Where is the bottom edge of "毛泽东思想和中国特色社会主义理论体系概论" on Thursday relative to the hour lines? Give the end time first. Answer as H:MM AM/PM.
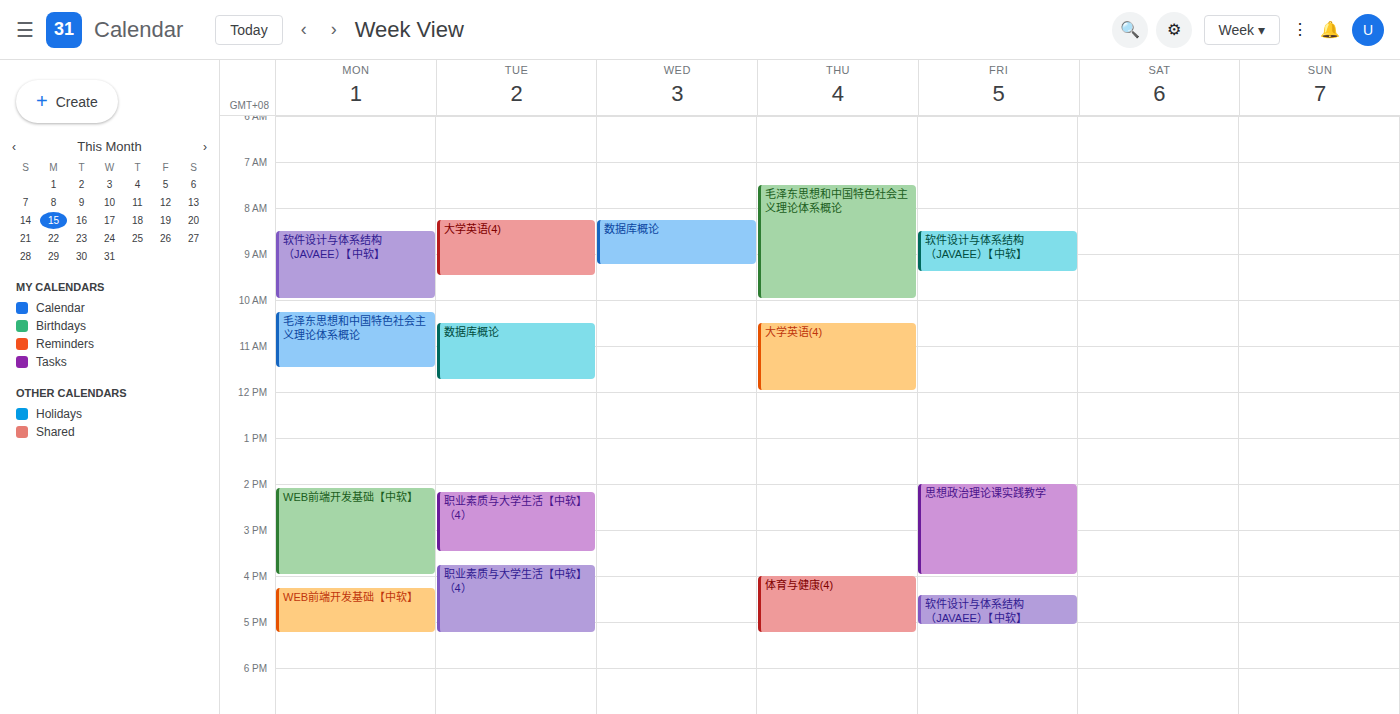
10:00 AM -- exactly on the 10 AM line.